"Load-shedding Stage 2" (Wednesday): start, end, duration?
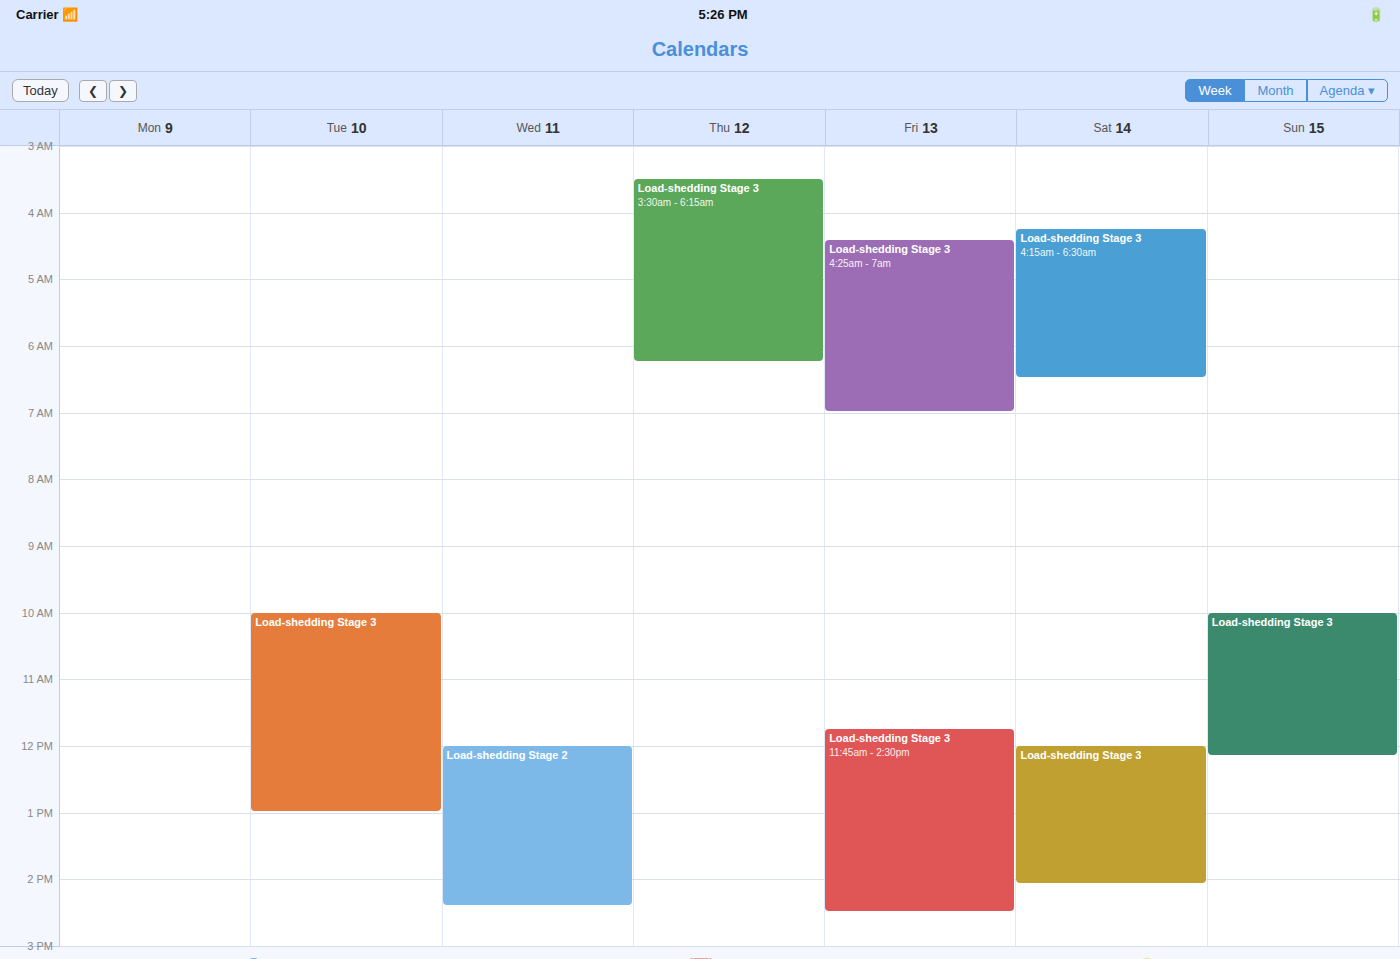
12:00 PM to 2:25 PM, 2 hours 25 minutes